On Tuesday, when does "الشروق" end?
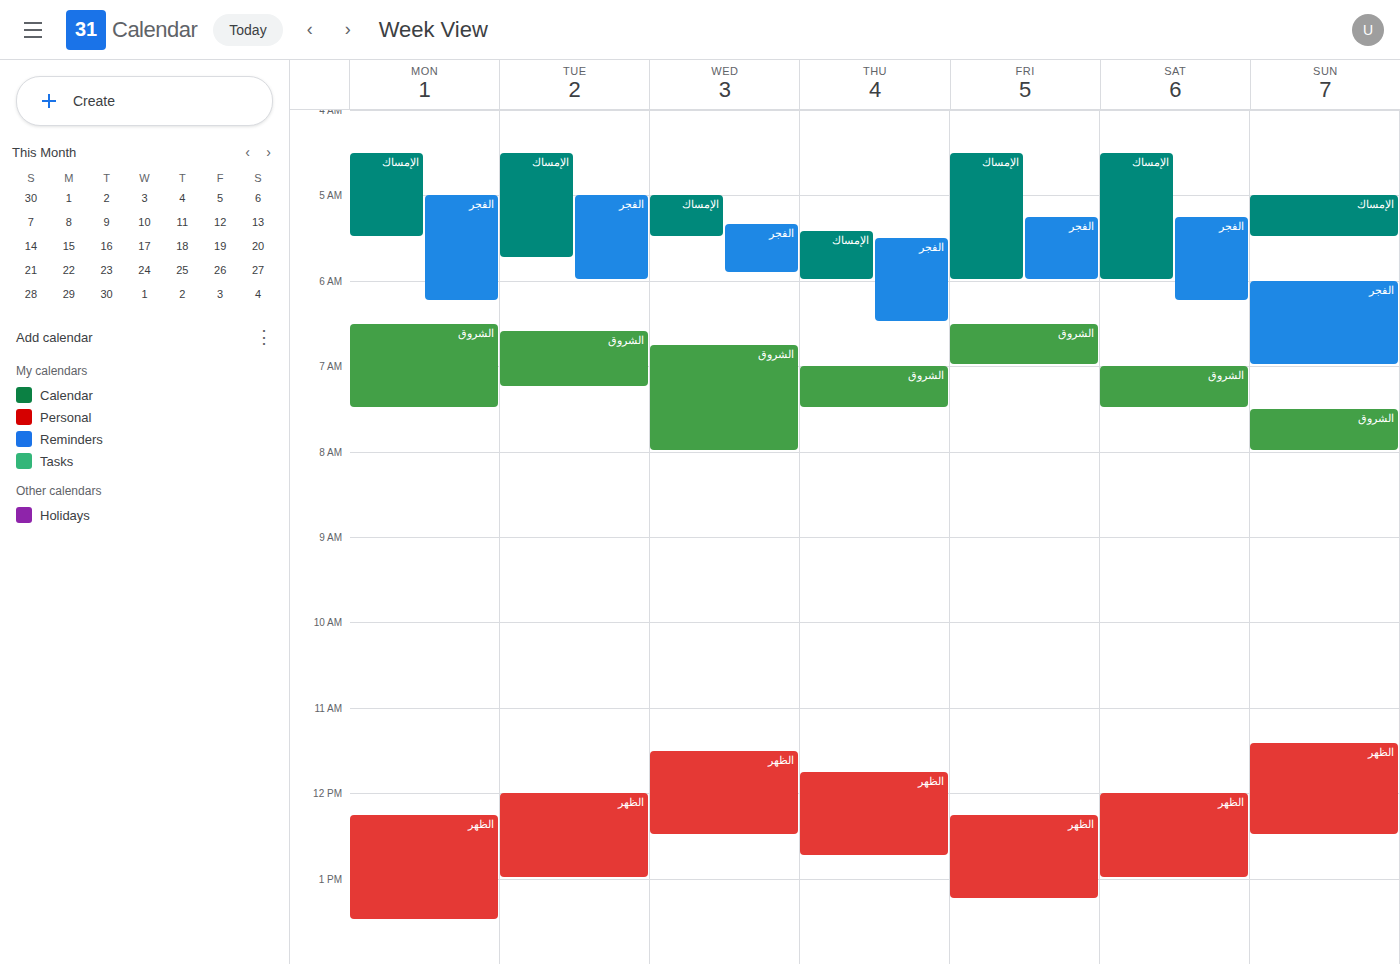
07:15